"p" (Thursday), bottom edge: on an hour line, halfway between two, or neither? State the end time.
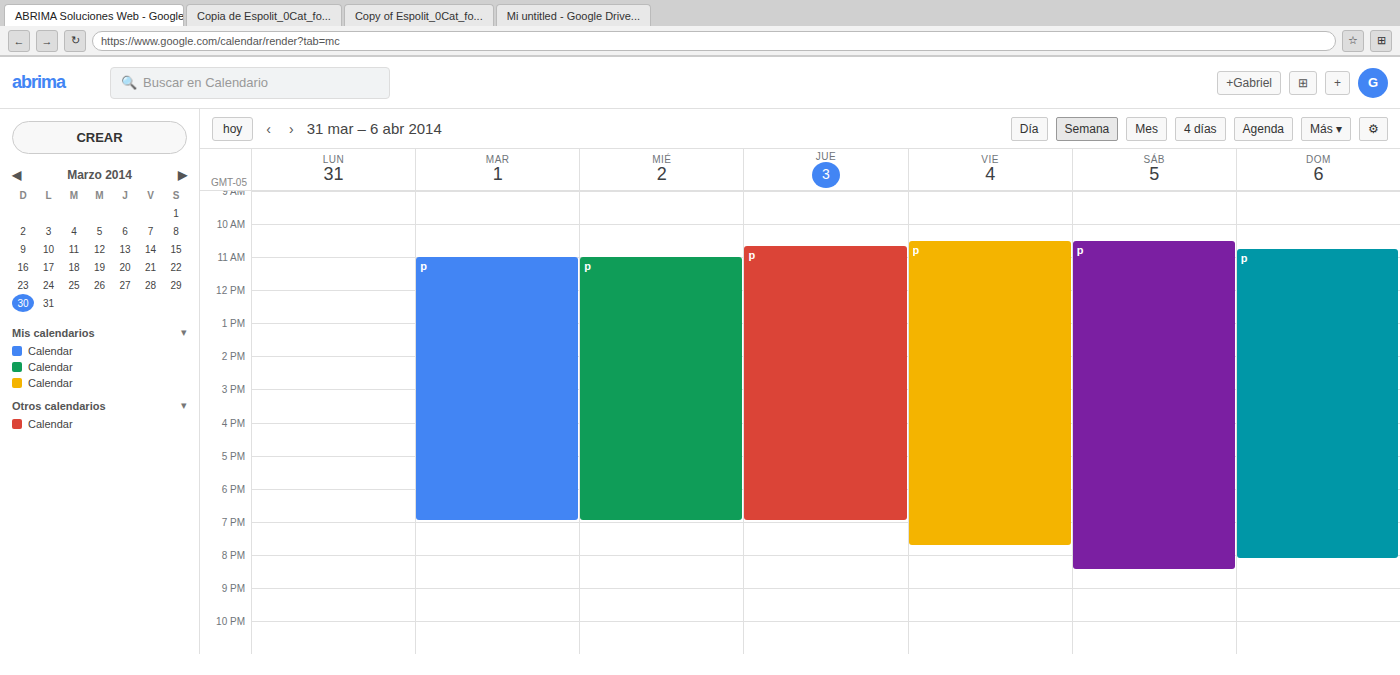
7:00 PM -- exactly on the 7 PM line.